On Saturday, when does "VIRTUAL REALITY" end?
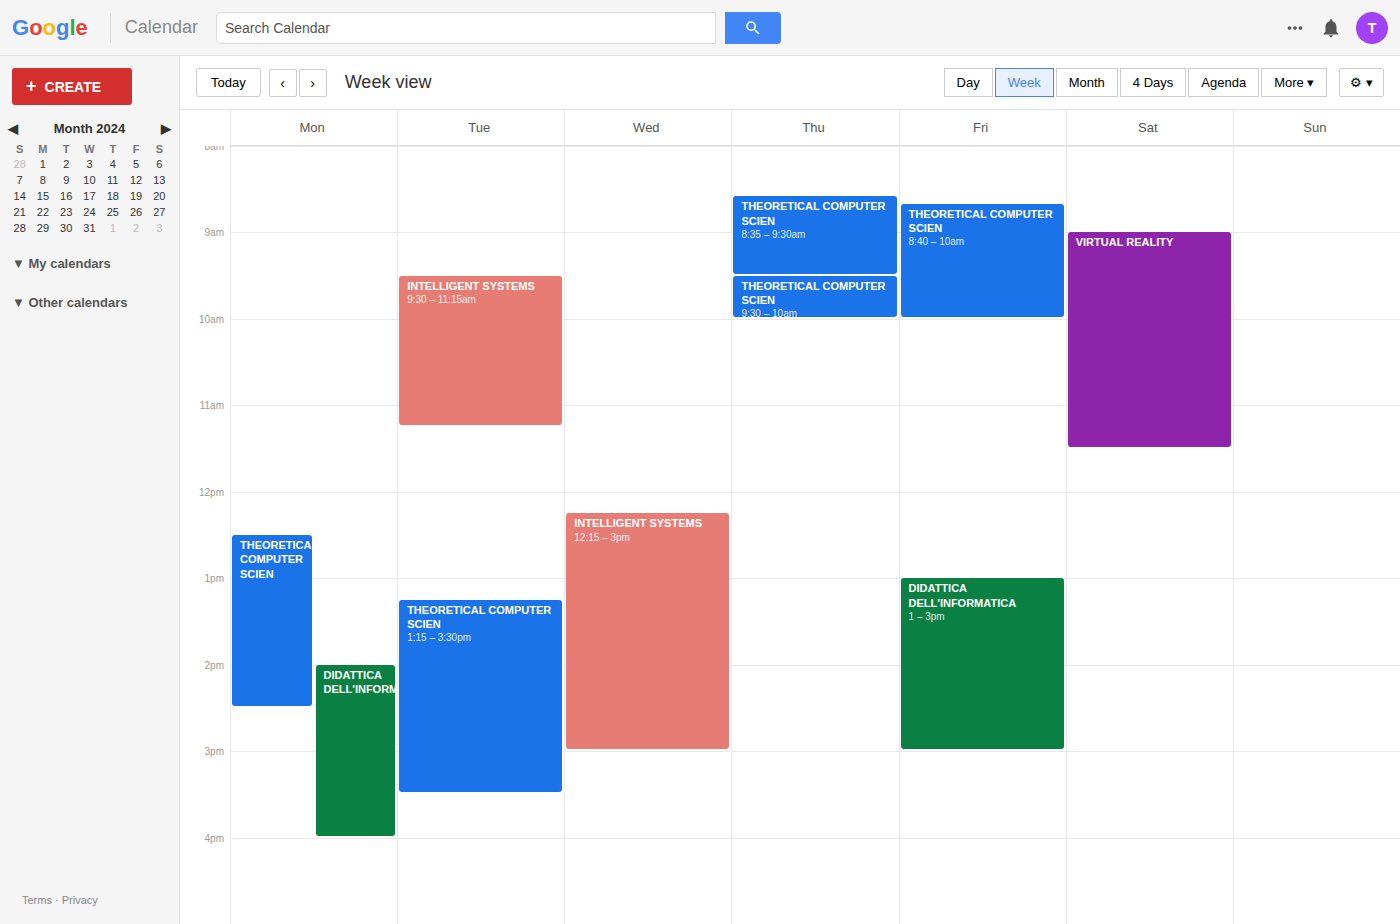
11:30 AM